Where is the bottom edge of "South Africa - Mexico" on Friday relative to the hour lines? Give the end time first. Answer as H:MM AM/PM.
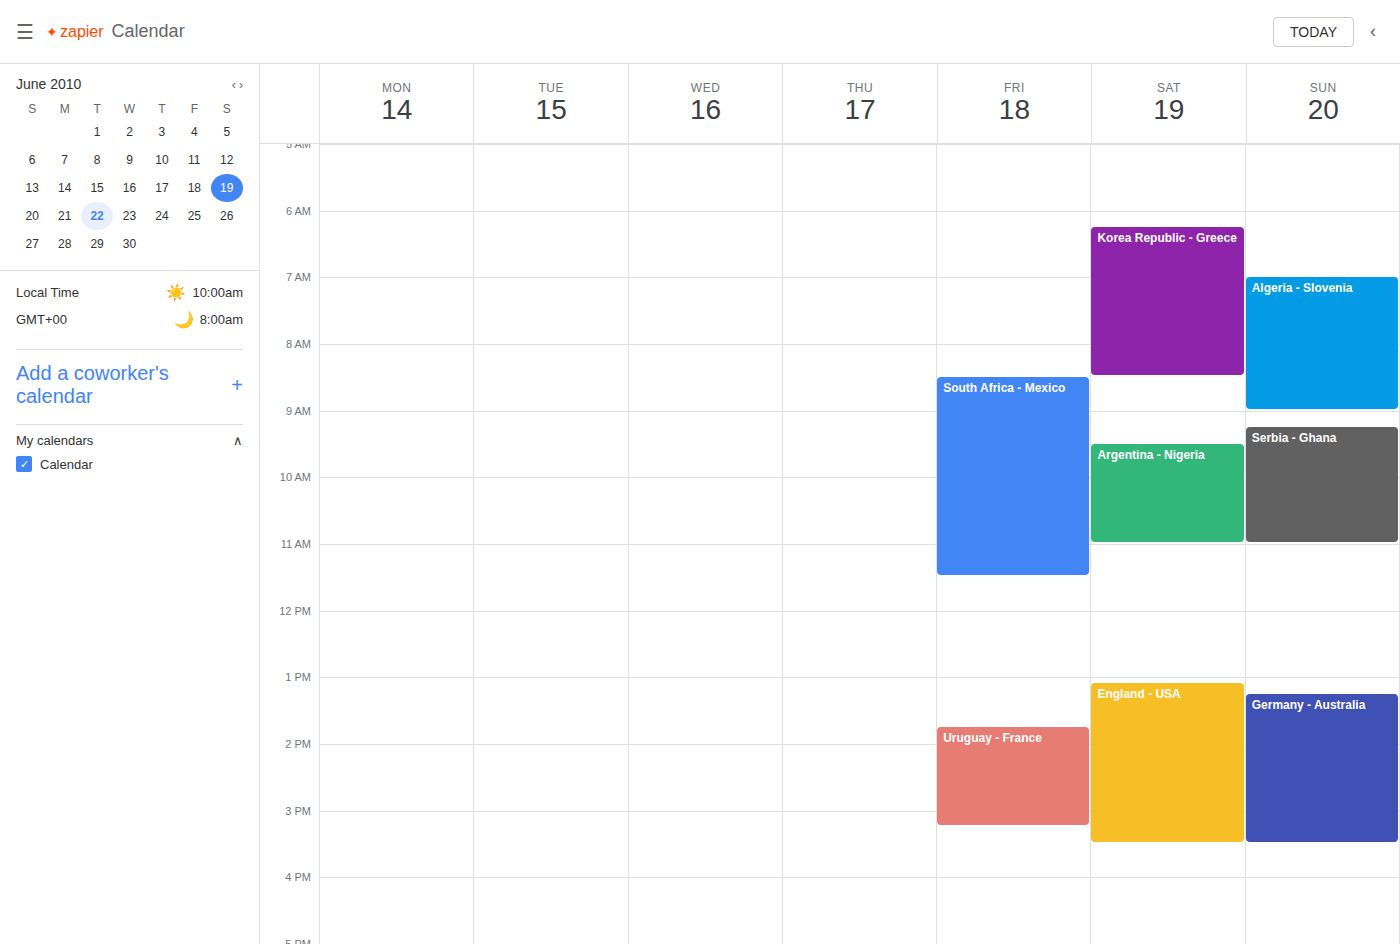
11:30 AM -- halfway between the 11 AM and 12 PM lines.